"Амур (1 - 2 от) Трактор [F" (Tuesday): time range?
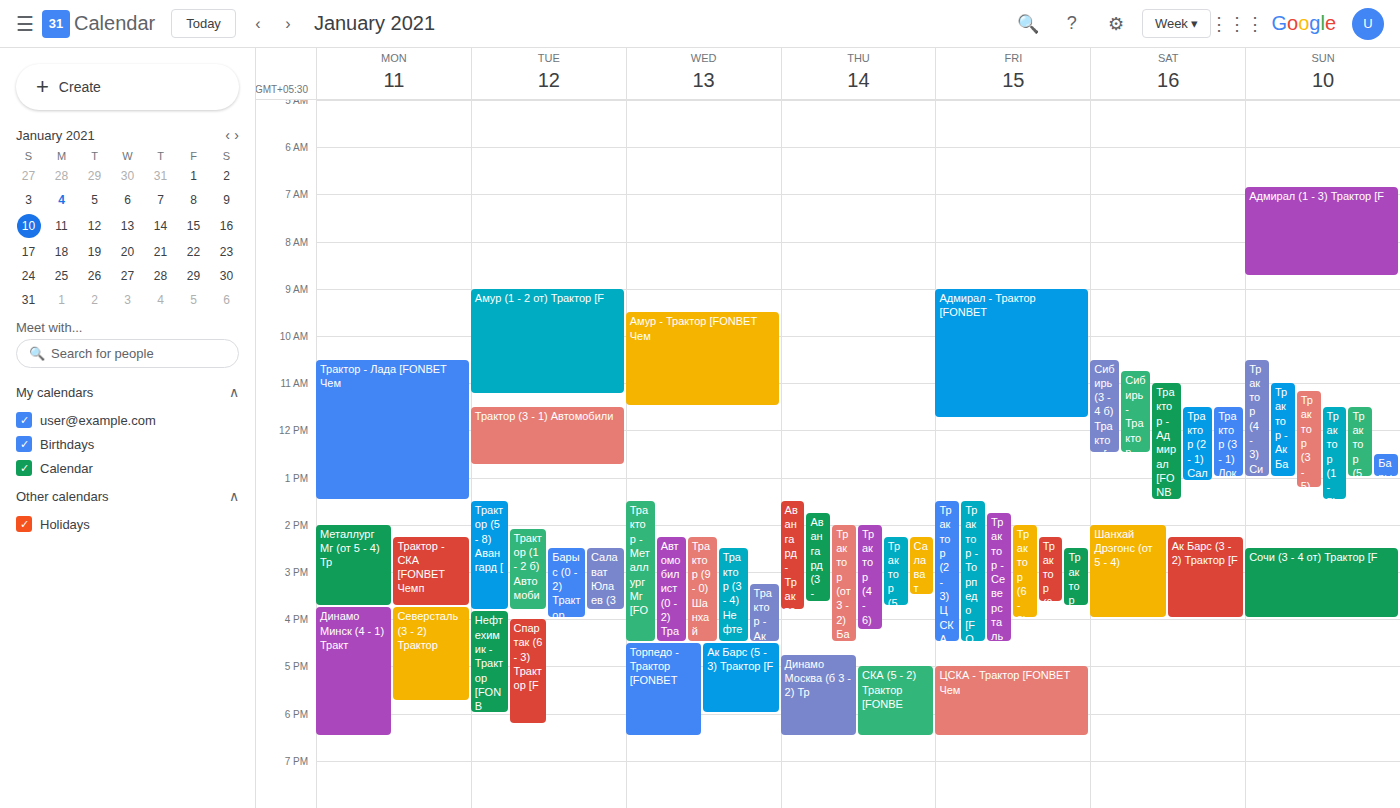
9:00 AM to 11:15 AM